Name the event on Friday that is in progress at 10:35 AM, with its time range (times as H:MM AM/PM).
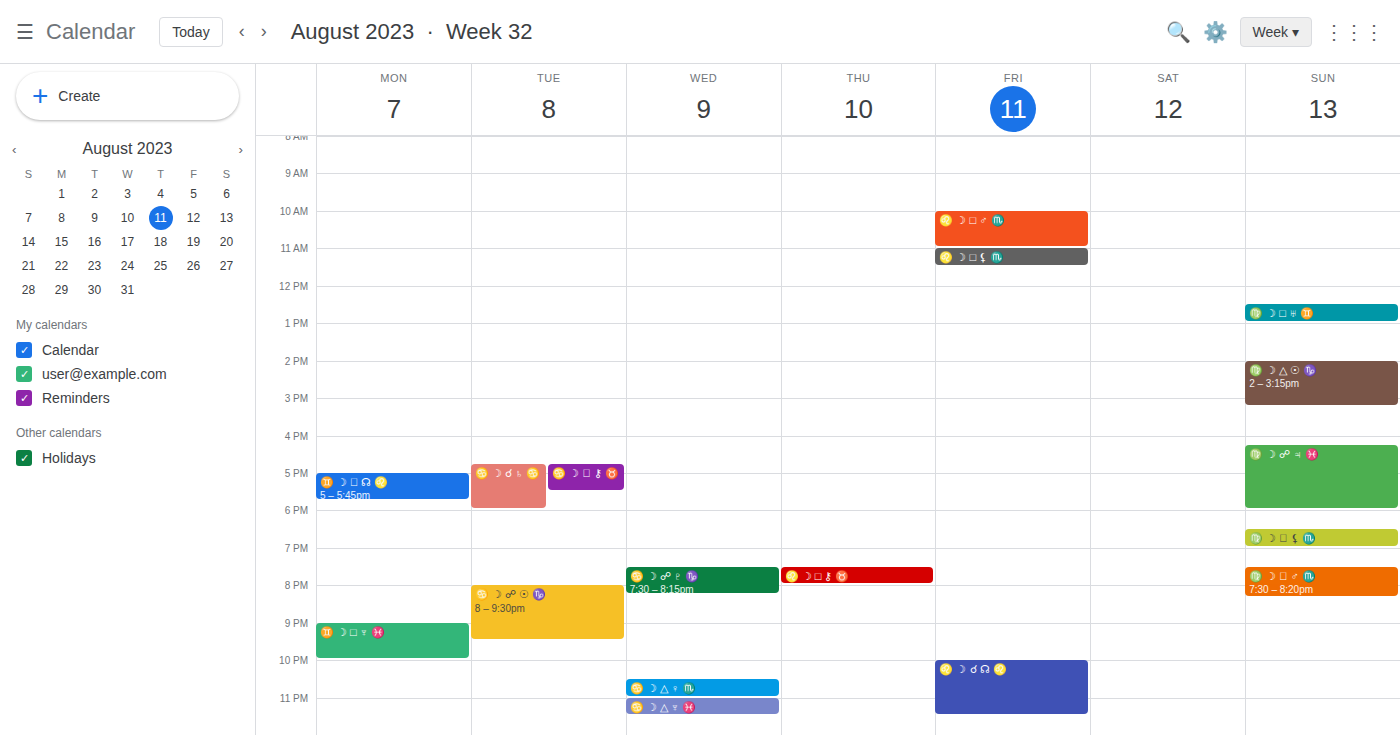
"♌️ ☽ □ ♂ ♏️", 10:00 AM to 11:00 AM